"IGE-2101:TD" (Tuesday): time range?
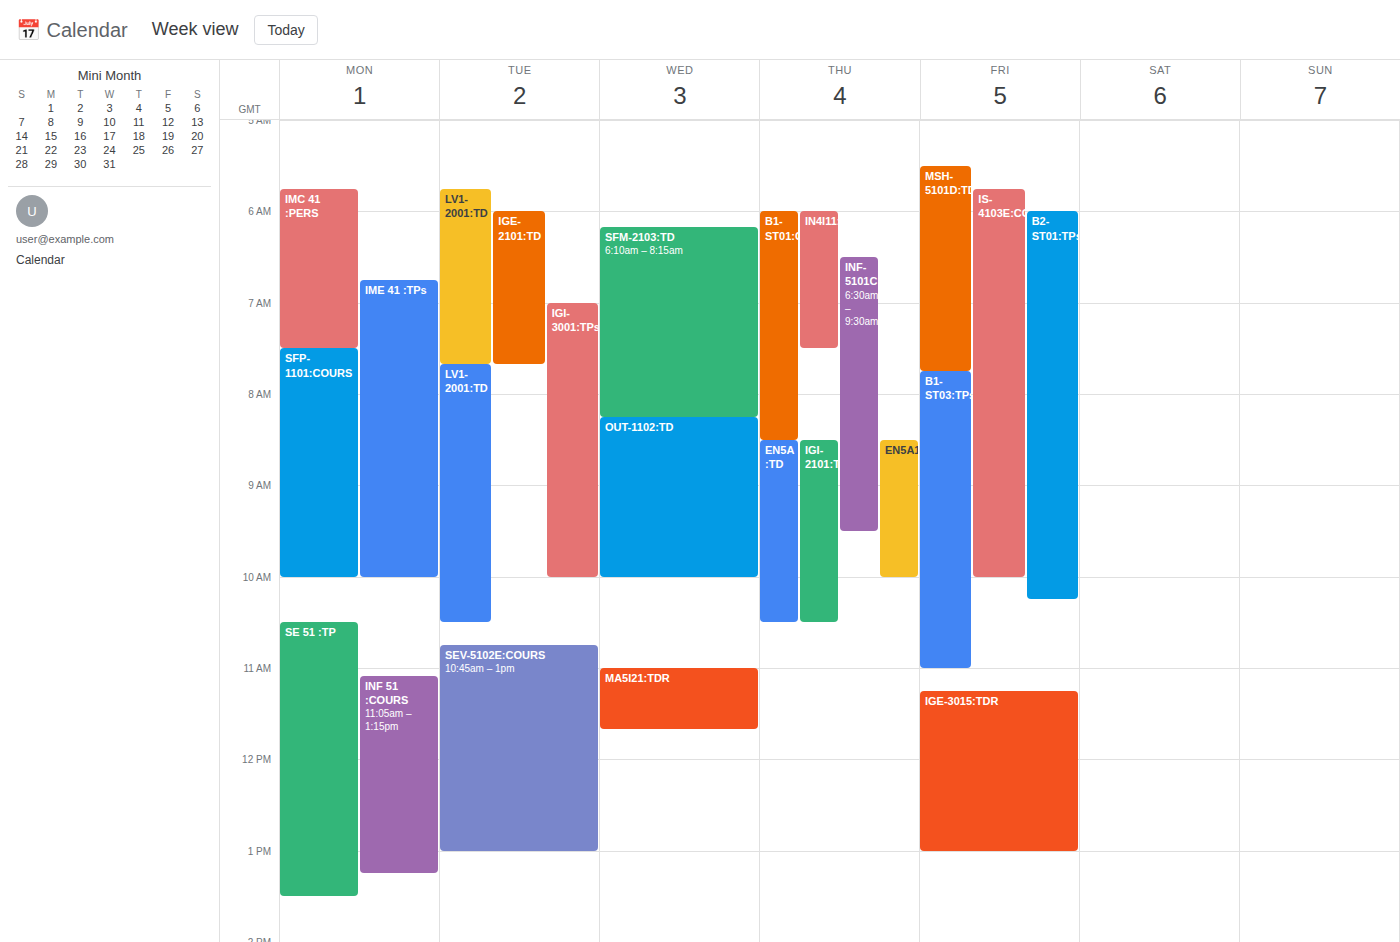
6:00 AM to 7:40 AM